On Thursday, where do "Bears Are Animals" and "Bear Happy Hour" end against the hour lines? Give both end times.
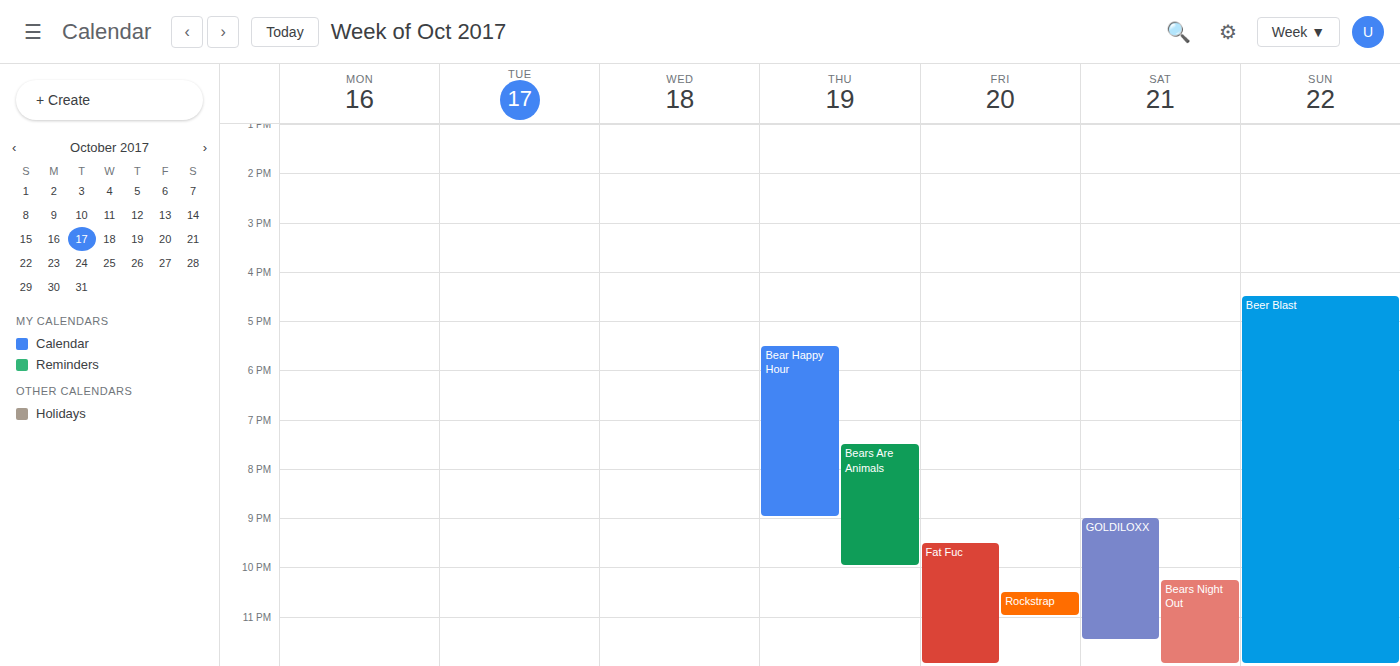
"Bears Are Animals": 22:00, exactly on the 22:00 line. "Bear Happy Hour": 21:00, exactly on the 21:00 line.